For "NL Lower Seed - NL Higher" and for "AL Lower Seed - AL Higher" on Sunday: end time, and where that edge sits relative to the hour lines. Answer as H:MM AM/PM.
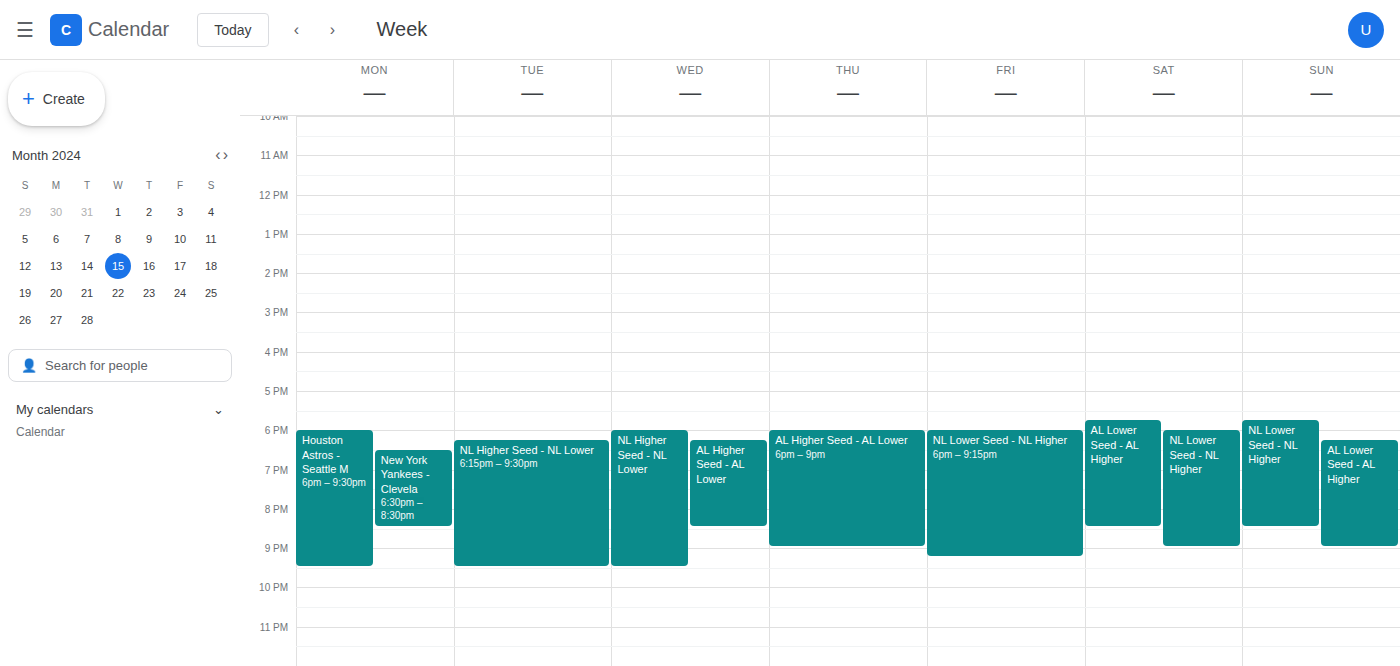
"NL Lower Seed - NL Higher": 8:30 PM, halfway between the 8 PM and 9 PM lines. "AL Lower Seed - AL Higher": 9:00 PM, exactly on the 9 PM line.